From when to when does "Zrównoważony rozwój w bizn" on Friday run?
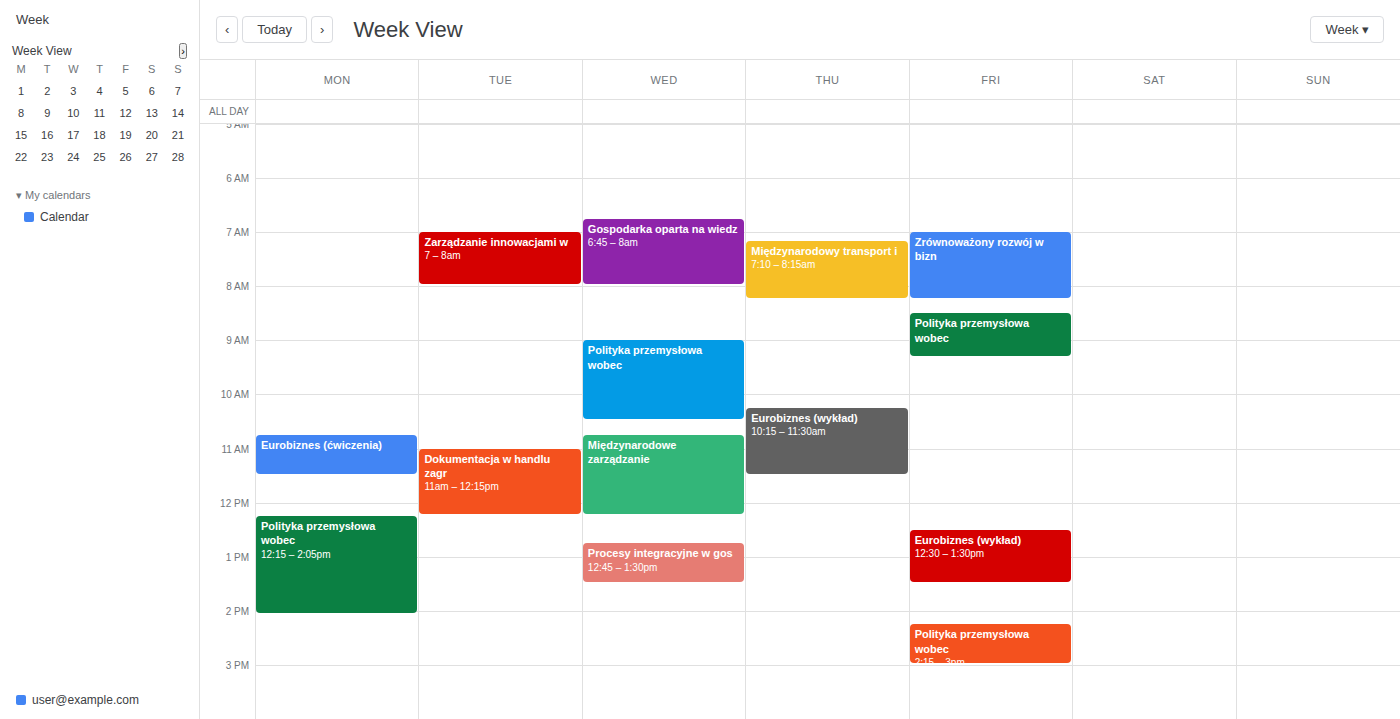
7:00 AM to 8:15 AM